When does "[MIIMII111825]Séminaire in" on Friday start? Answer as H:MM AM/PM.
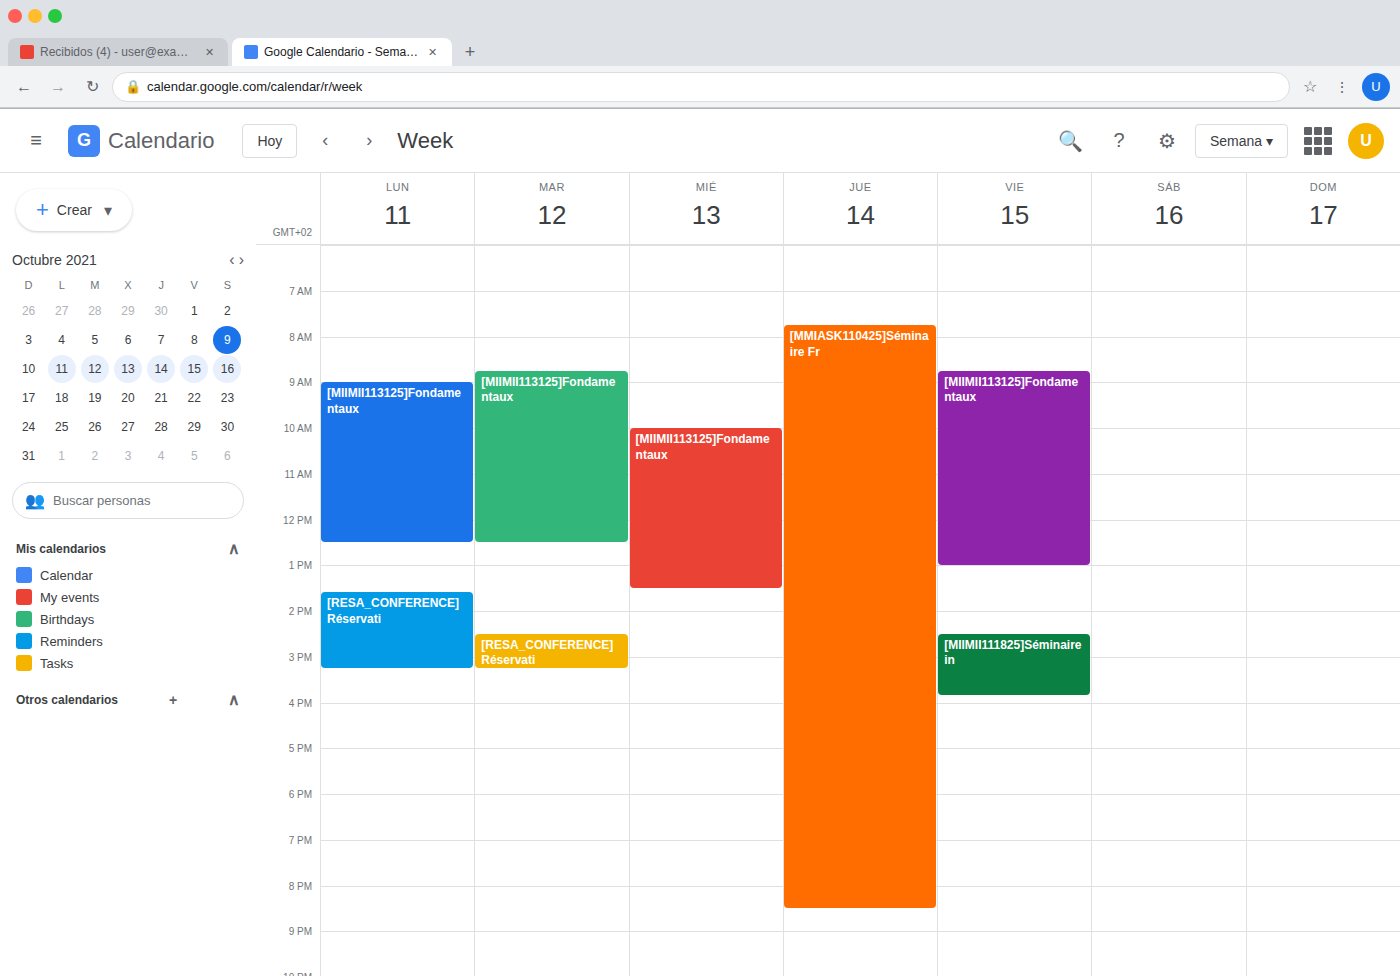
2:30 PM